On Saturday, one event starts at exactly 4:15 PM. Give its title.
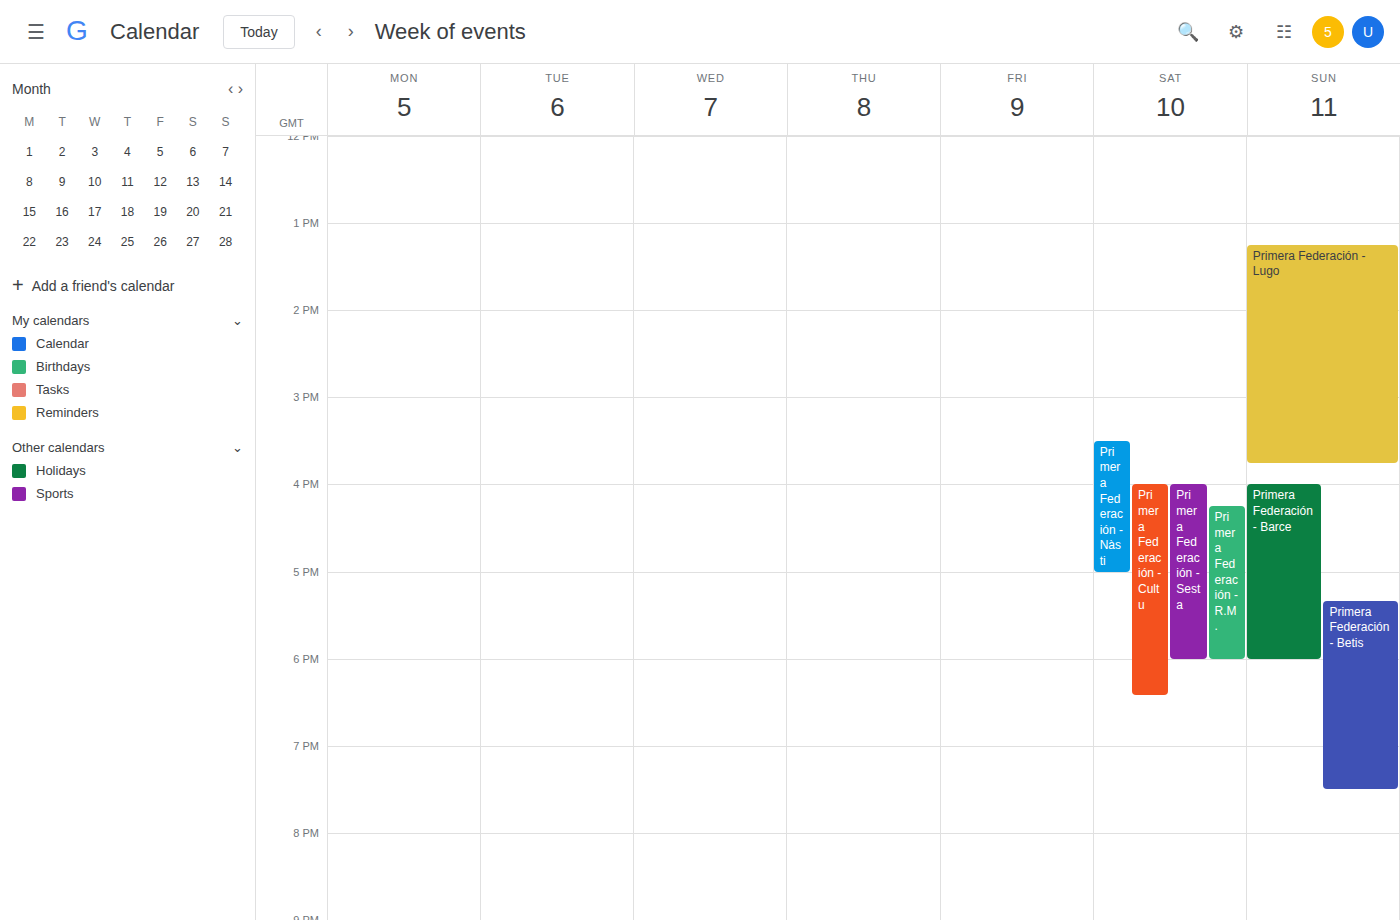
"Primera Federación - R.M."